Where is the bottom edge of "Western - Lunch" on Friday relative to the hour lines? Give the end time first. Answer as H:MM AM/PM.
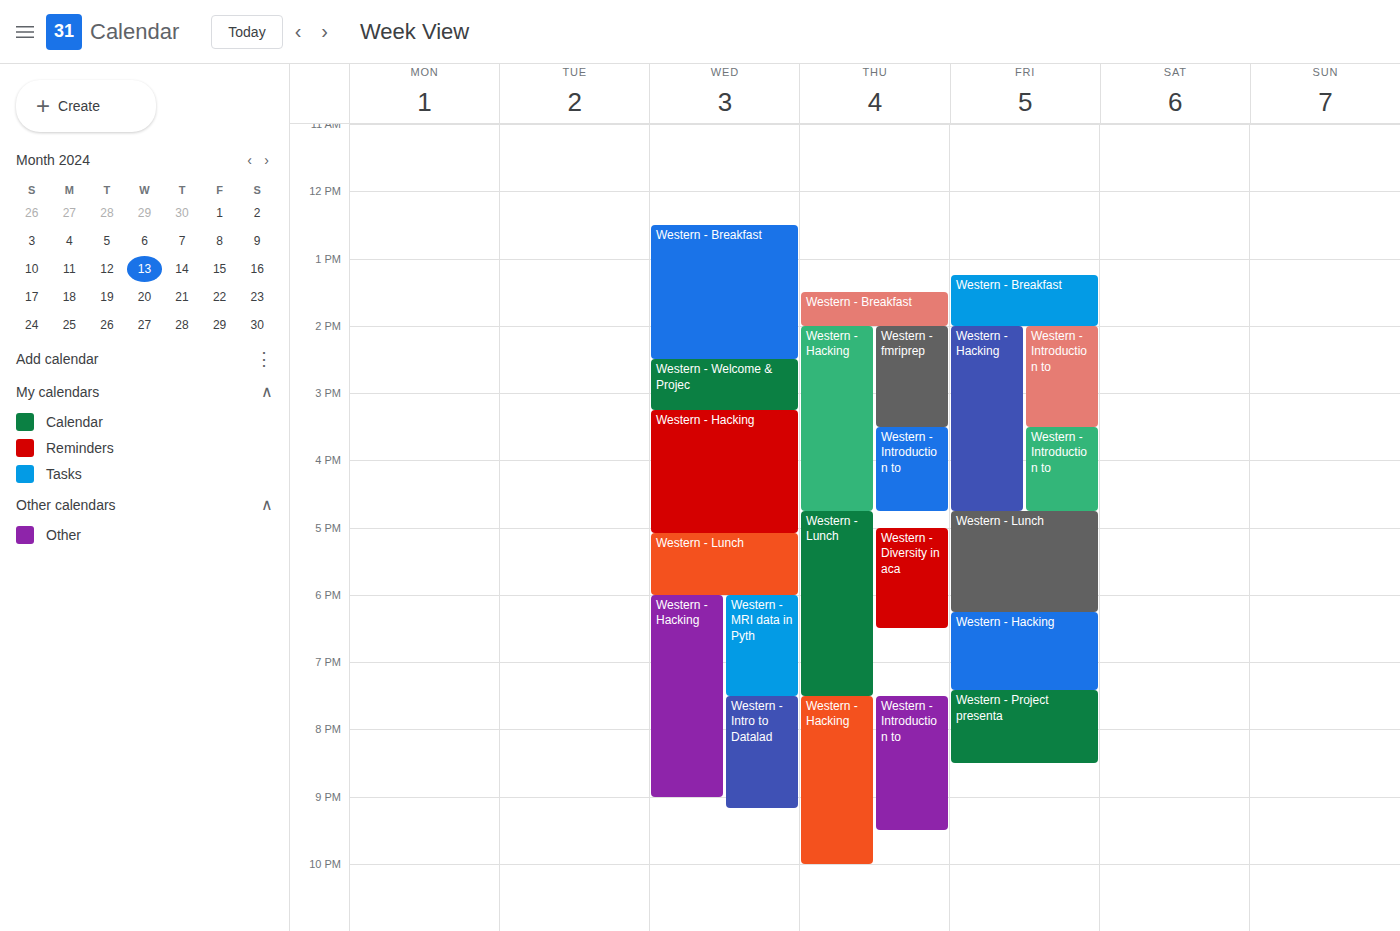
6:15 PM -- neither: a quarter of the way from the 6 PM line to the 7 PM line.